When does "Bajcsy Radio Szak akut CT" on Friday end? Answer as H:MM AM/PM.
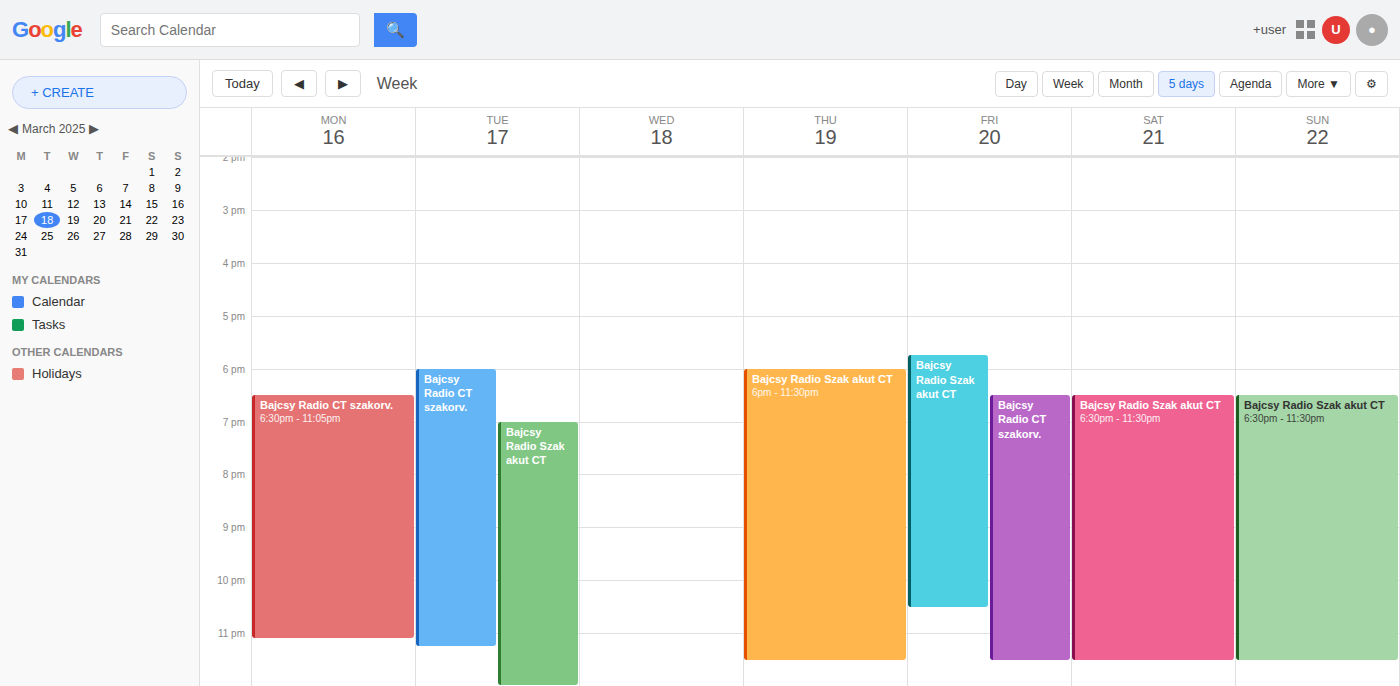
10:30 PM